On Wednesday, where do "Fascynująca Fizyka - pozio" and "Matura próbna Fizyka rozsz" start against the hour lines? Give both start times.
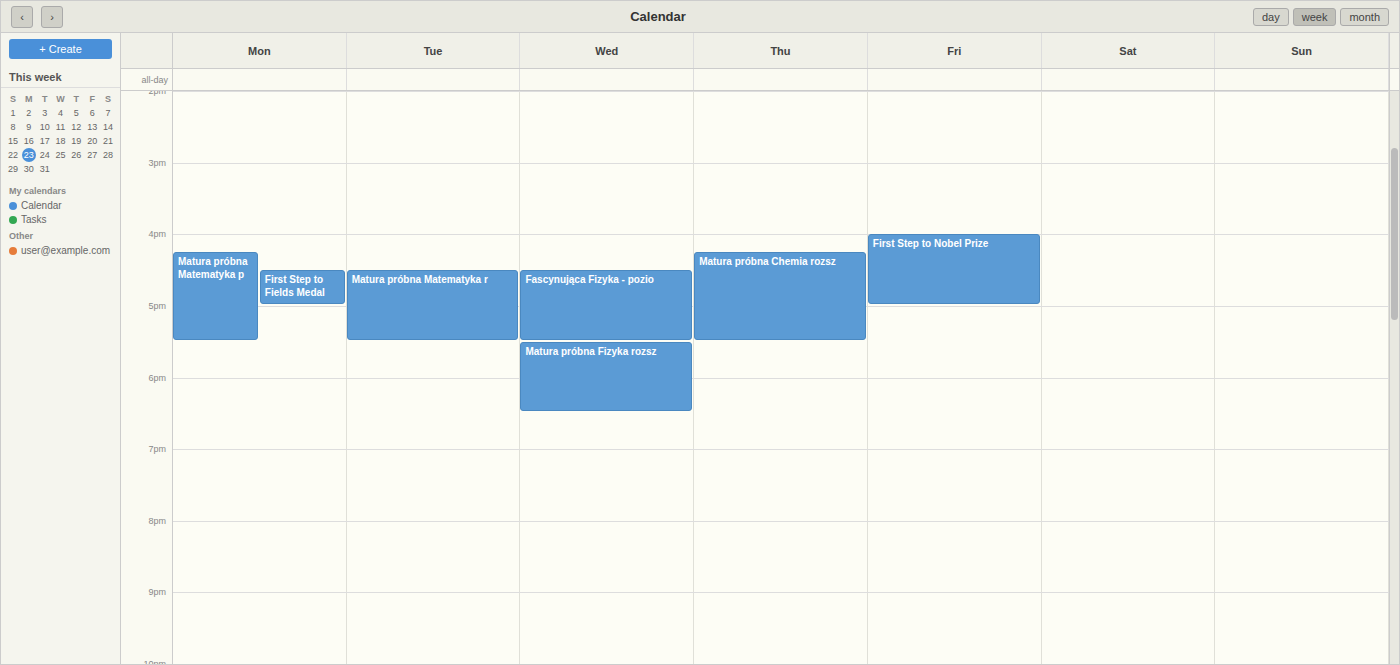
"Fascynująca Fizyka - pozio": 4:30 PM, halfway between the 4 PM and 5 PM lines. "Matura próbna Fizyka rozsz": 5:30 PM, halfway between the 5 PM and 6 PM lines.